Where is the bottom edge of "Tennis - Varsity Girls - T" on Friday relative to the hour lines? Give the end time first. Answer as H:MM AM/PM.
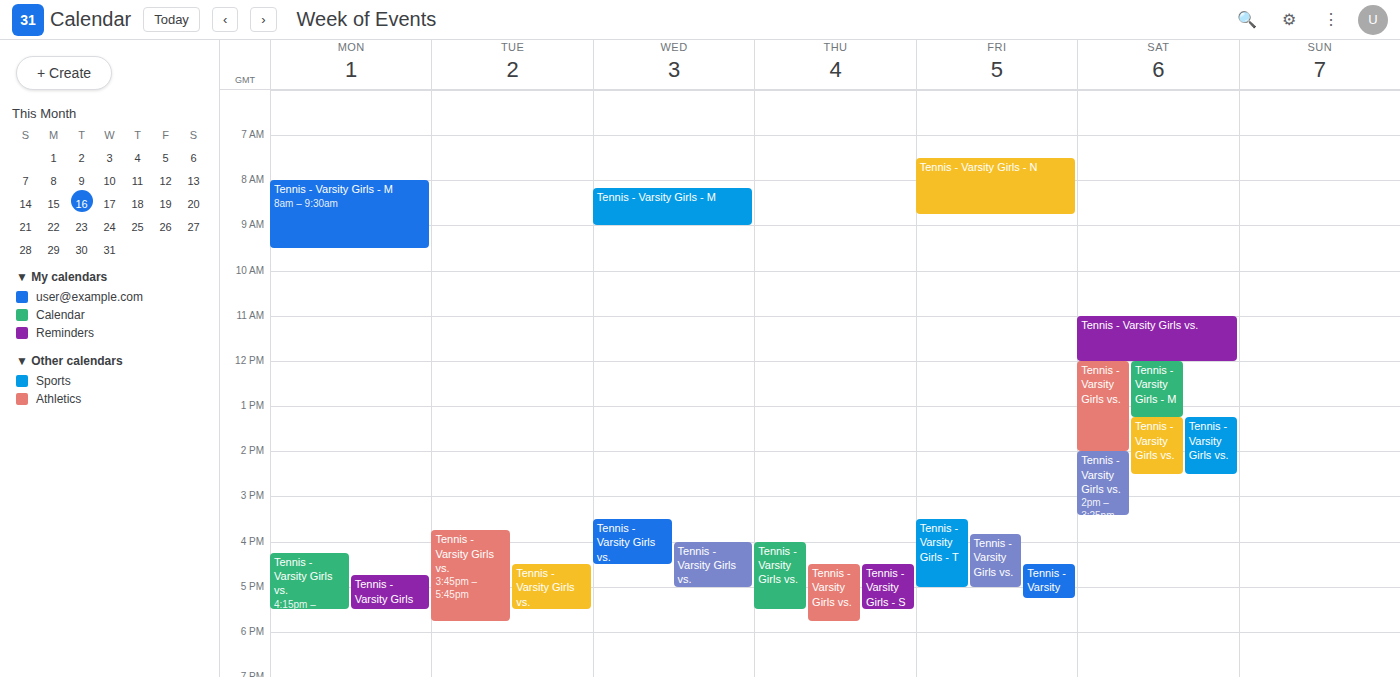
5:00 PM -- exactly on the 5 PM line.